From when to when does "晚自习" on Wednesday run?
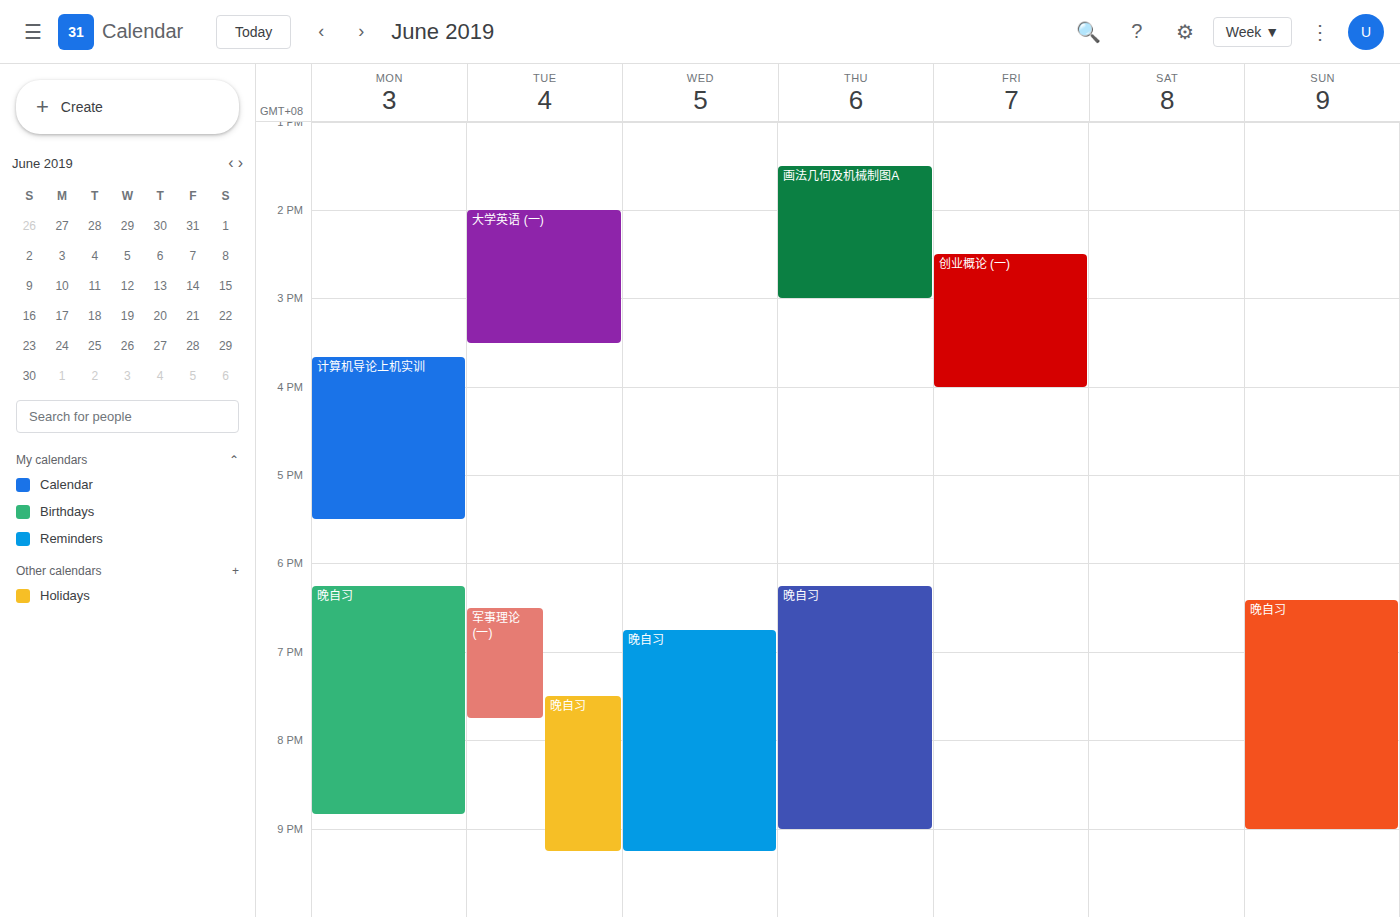
6:45 PM to 9:15 PM